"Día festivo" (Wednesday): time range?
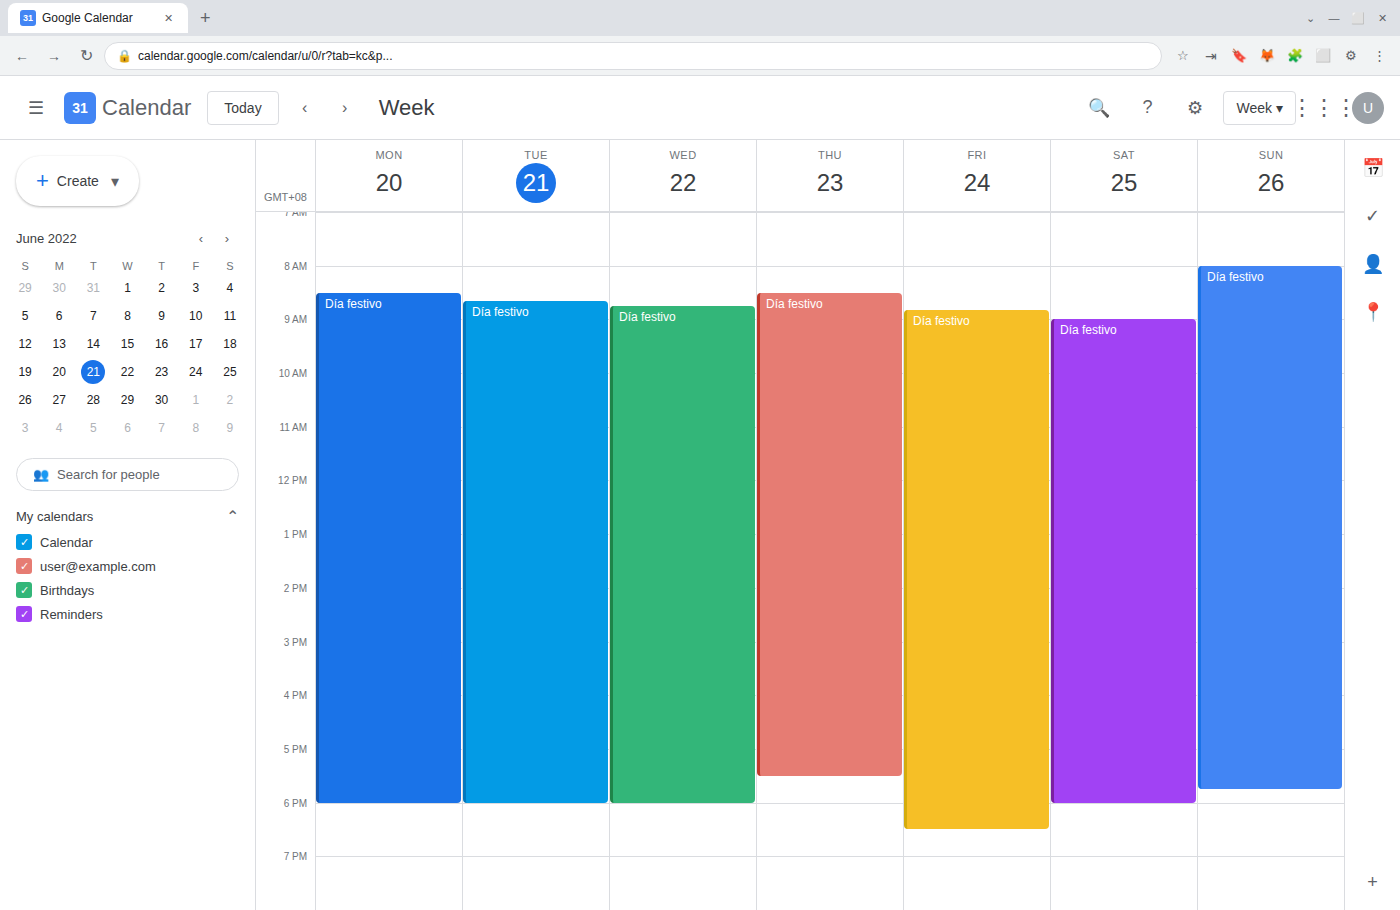
08:45 to 18:00